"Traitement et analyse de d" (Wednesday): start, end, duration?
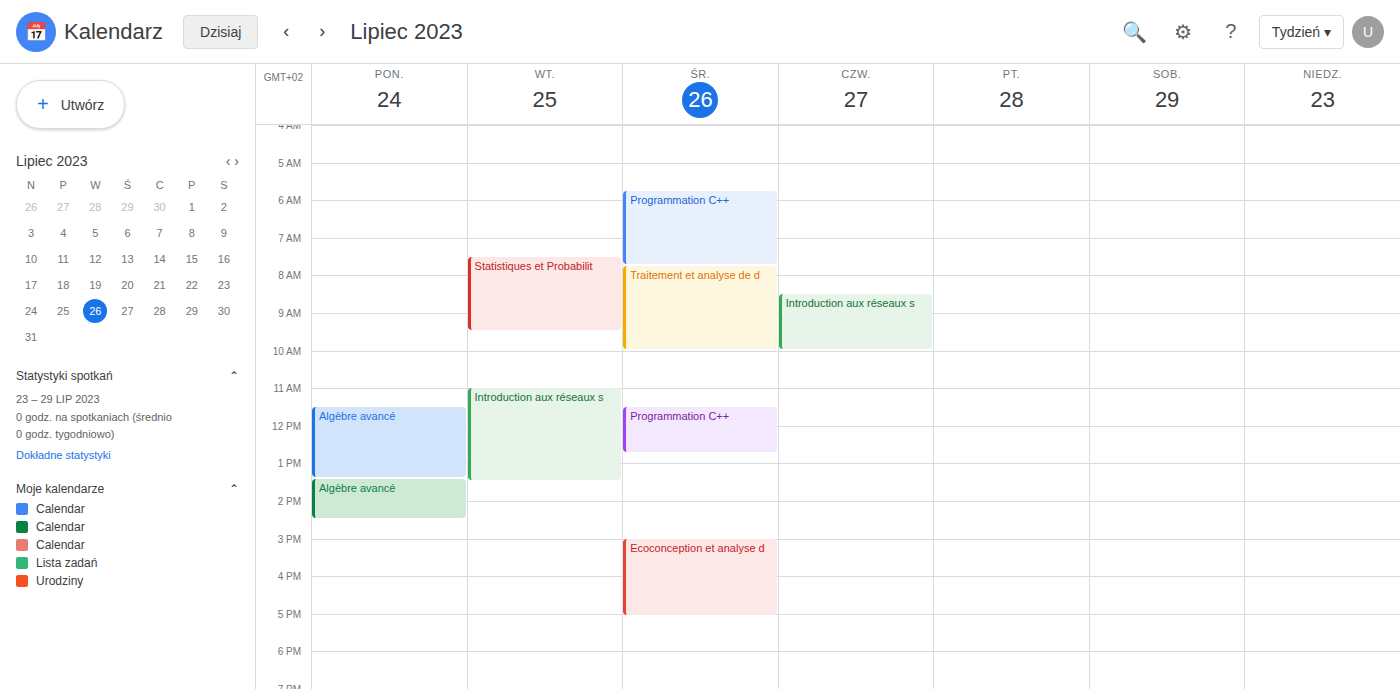
7:45 AM to 10:00 AM, 2 hours 15 minutes